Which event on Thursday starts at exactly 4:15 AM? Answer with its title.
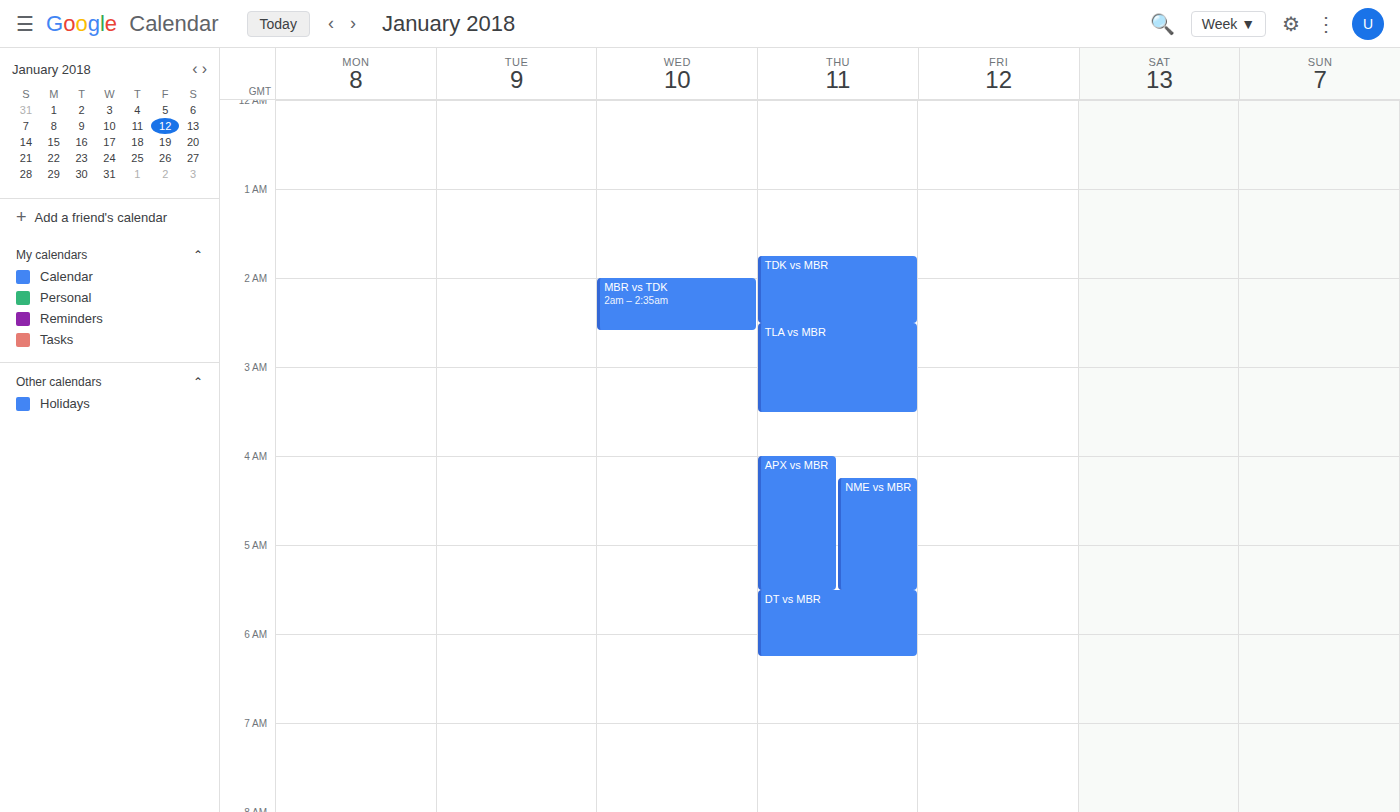
"NME vs MBR"